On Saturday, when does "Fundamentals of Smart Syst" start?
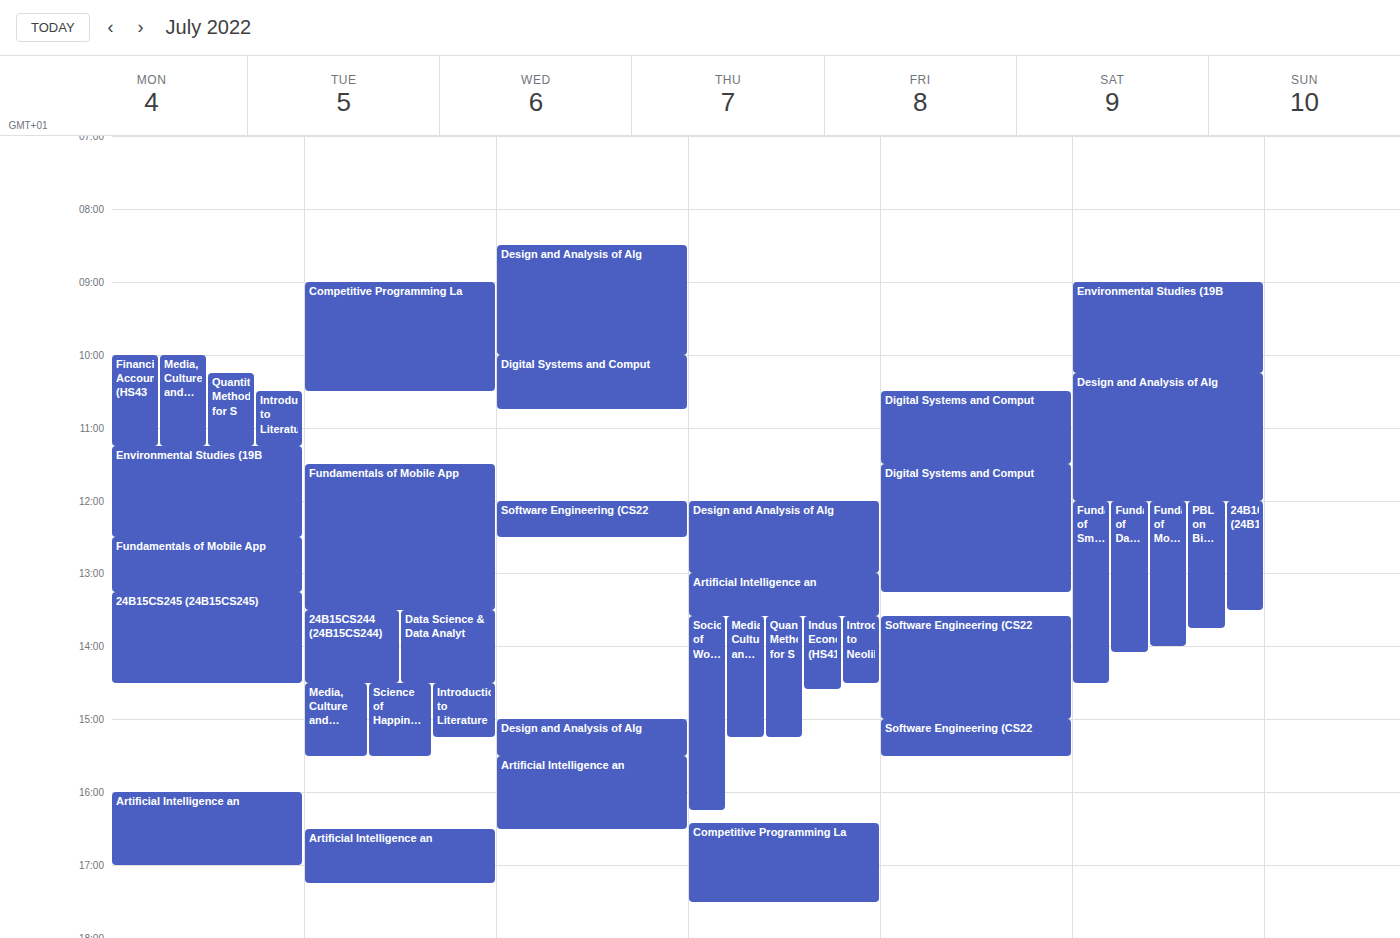
12:00 PM